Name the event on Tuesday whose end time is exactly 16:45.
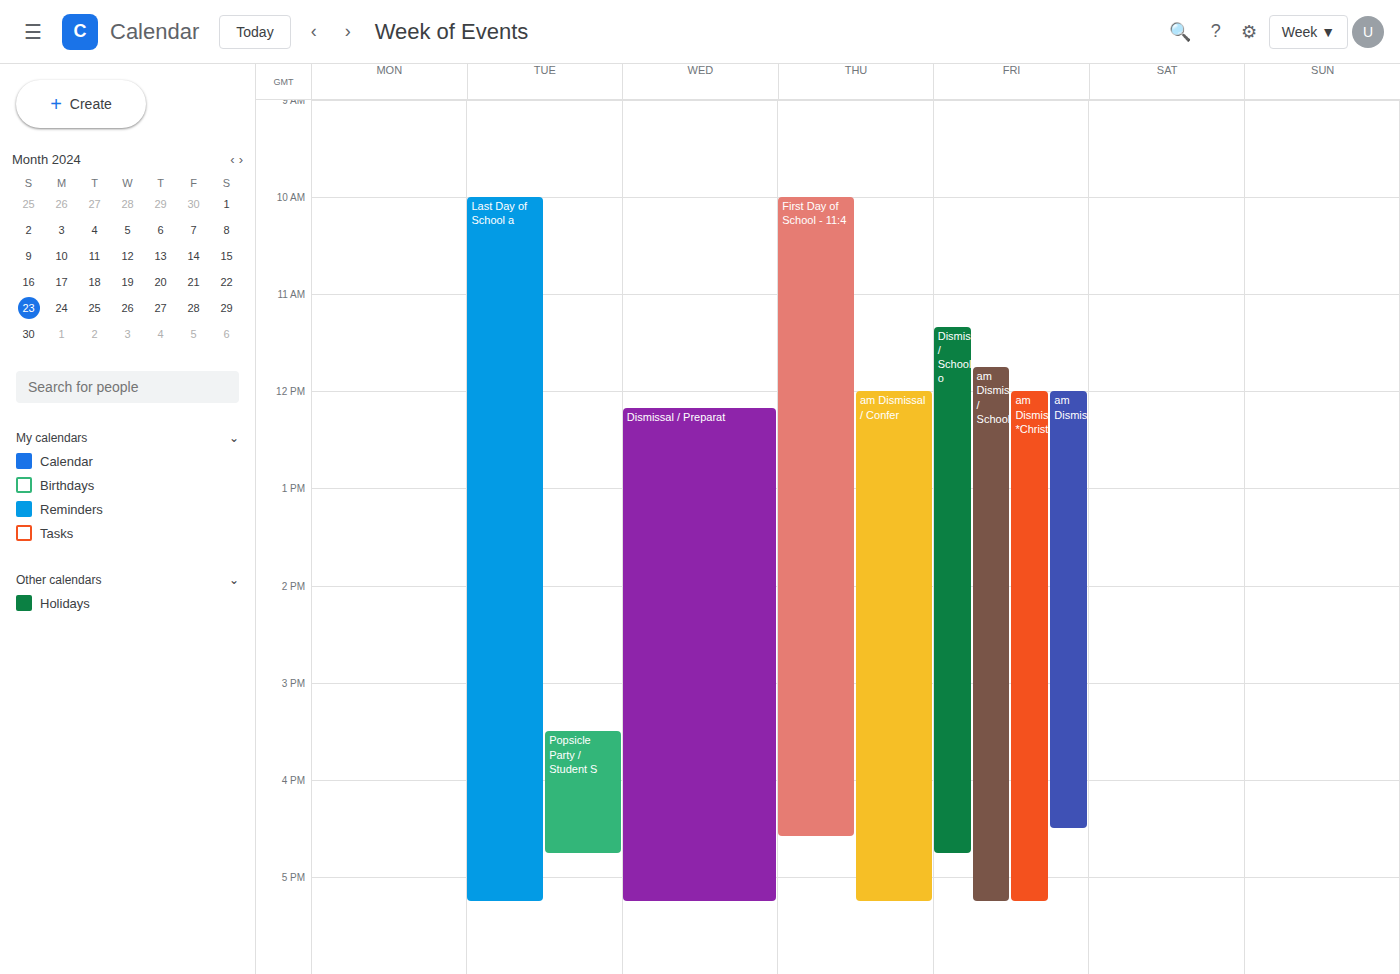
"Popsicle Party / Student S"